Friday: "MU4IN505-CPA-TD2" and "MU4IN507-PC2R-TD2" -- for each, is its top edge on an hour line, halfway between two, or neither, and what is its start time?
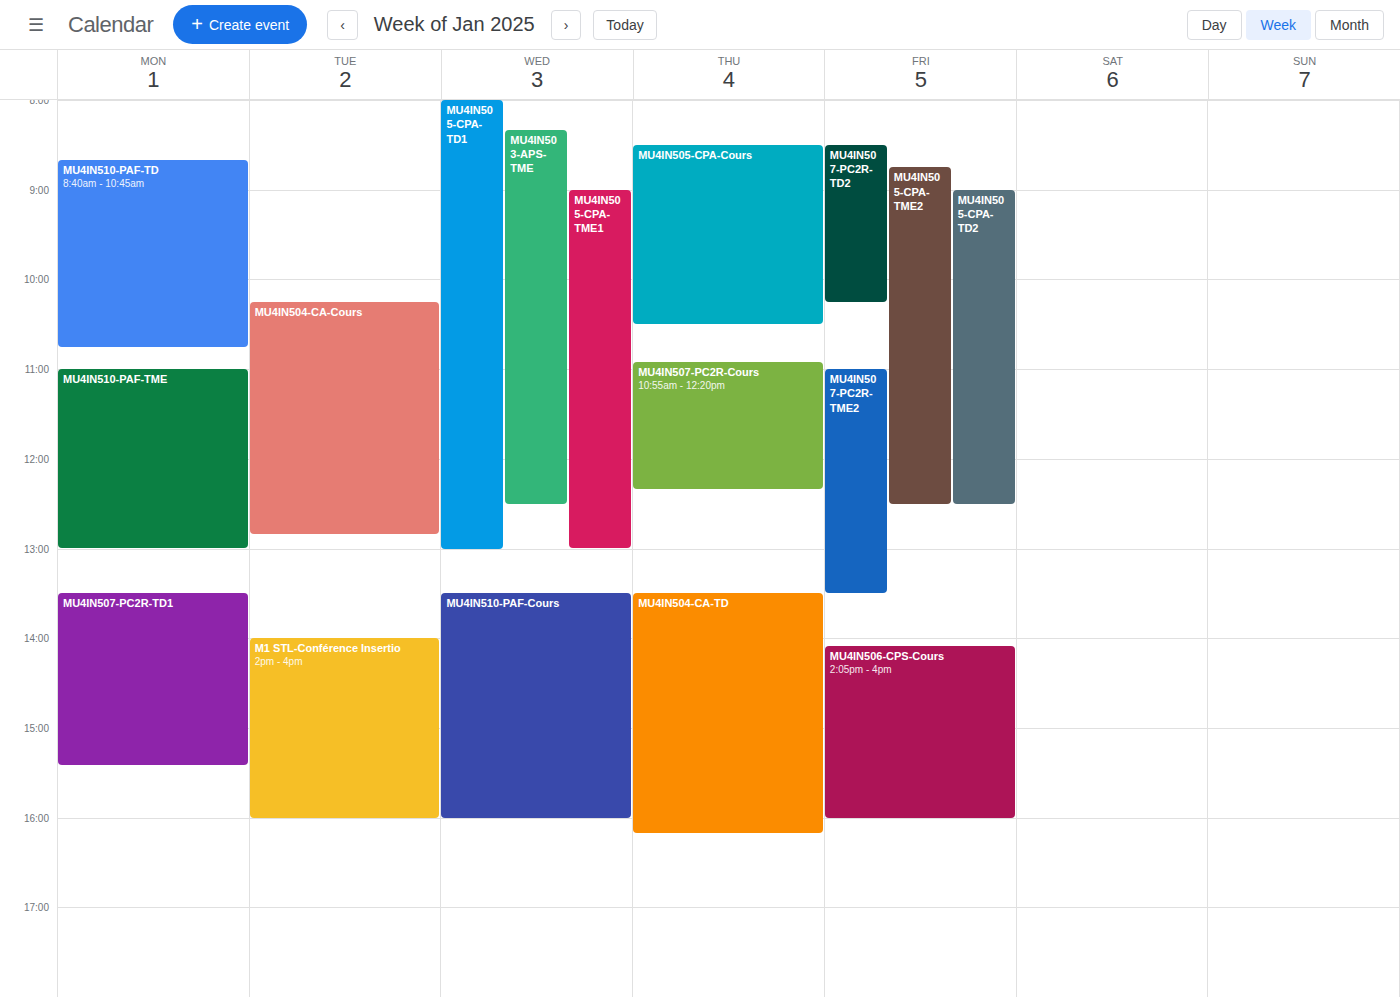
"MU4IN505-CPA-TD2": 9:00 AM, exactly on the 9 AM line. "MU4IN507-PC2R-TD2": 8:30 AM, halfway between the 8 AM and 9 AM lines.